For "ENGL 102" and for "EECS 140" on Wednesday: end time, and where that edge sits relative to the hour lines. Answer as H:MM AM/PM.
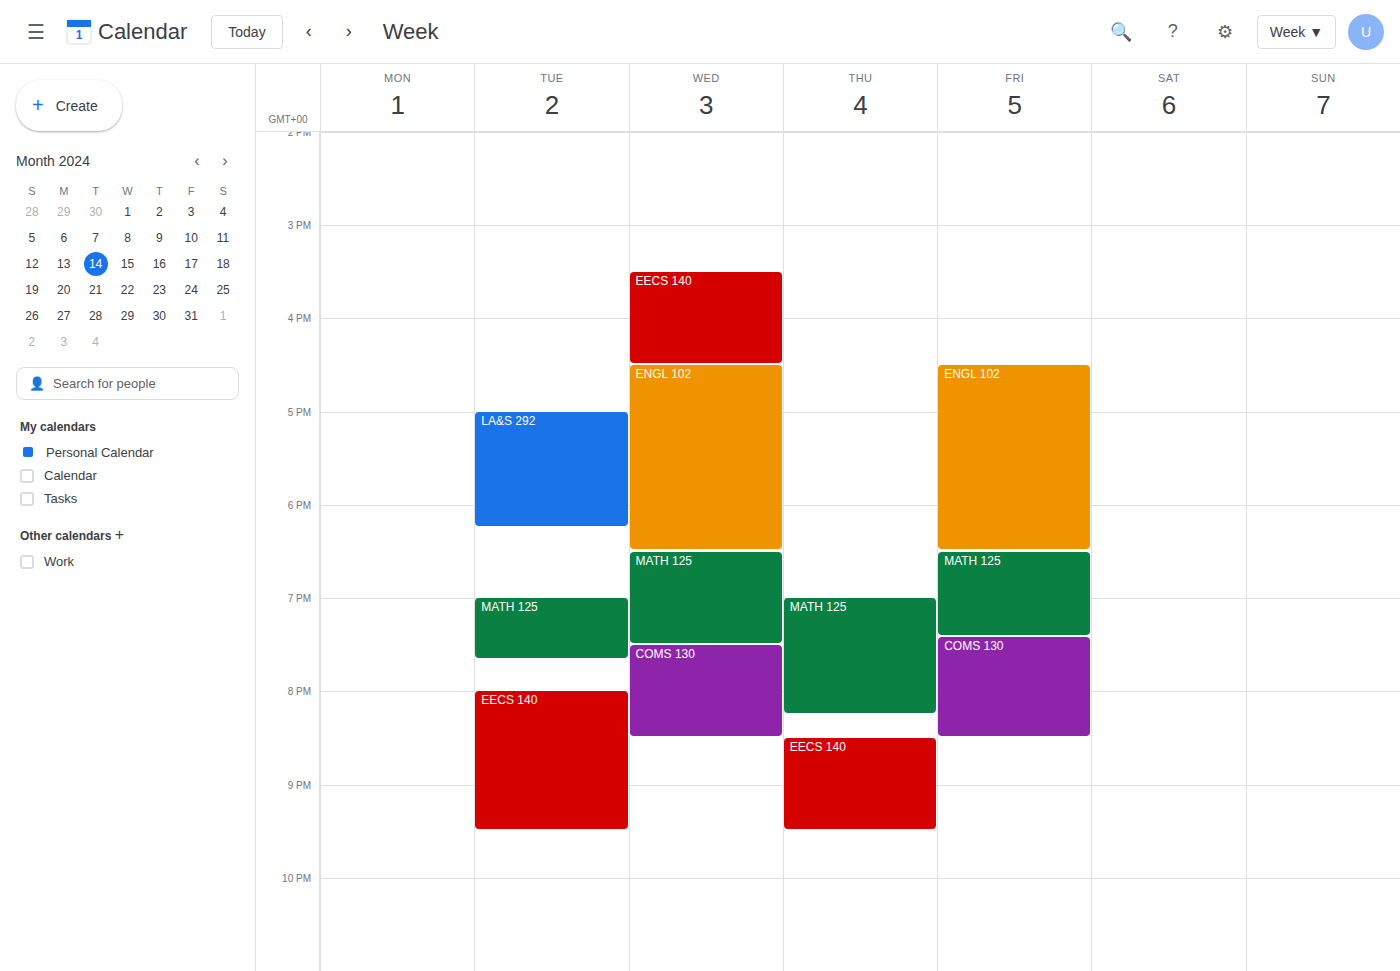
"ENGL 102": 6:30 PM, halfway between the 6 PM and 7 PM lines. "EECS 140": 4:30 PM, halfway between the 4 PM and 5 PM lines.